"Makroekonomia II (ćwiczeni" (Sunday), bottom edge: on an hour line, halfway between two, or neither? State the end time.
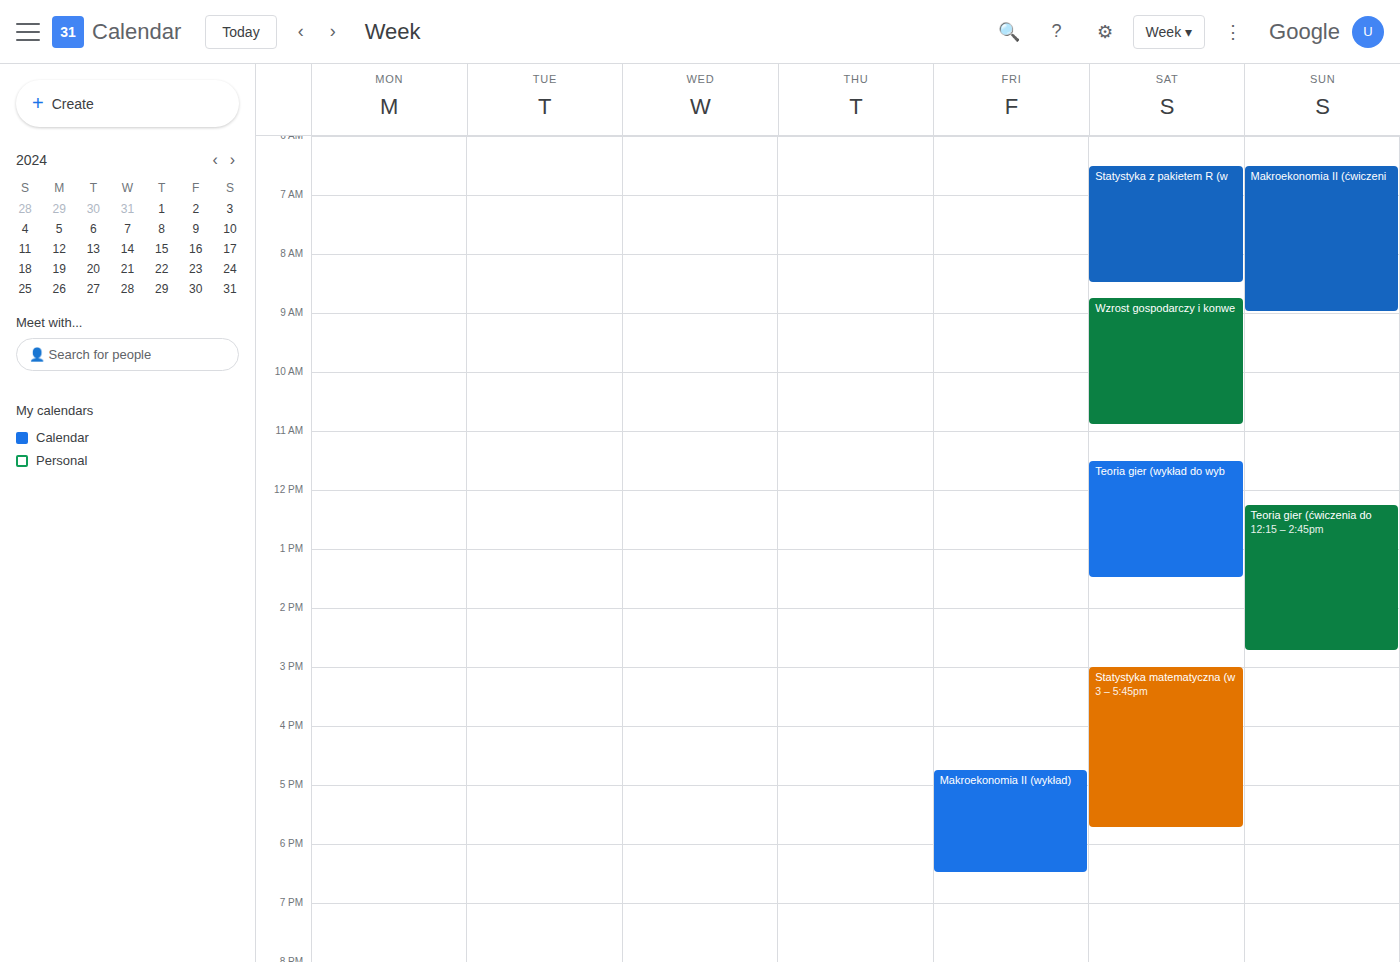
9:00 AM -- exactly on the 9 AM line.